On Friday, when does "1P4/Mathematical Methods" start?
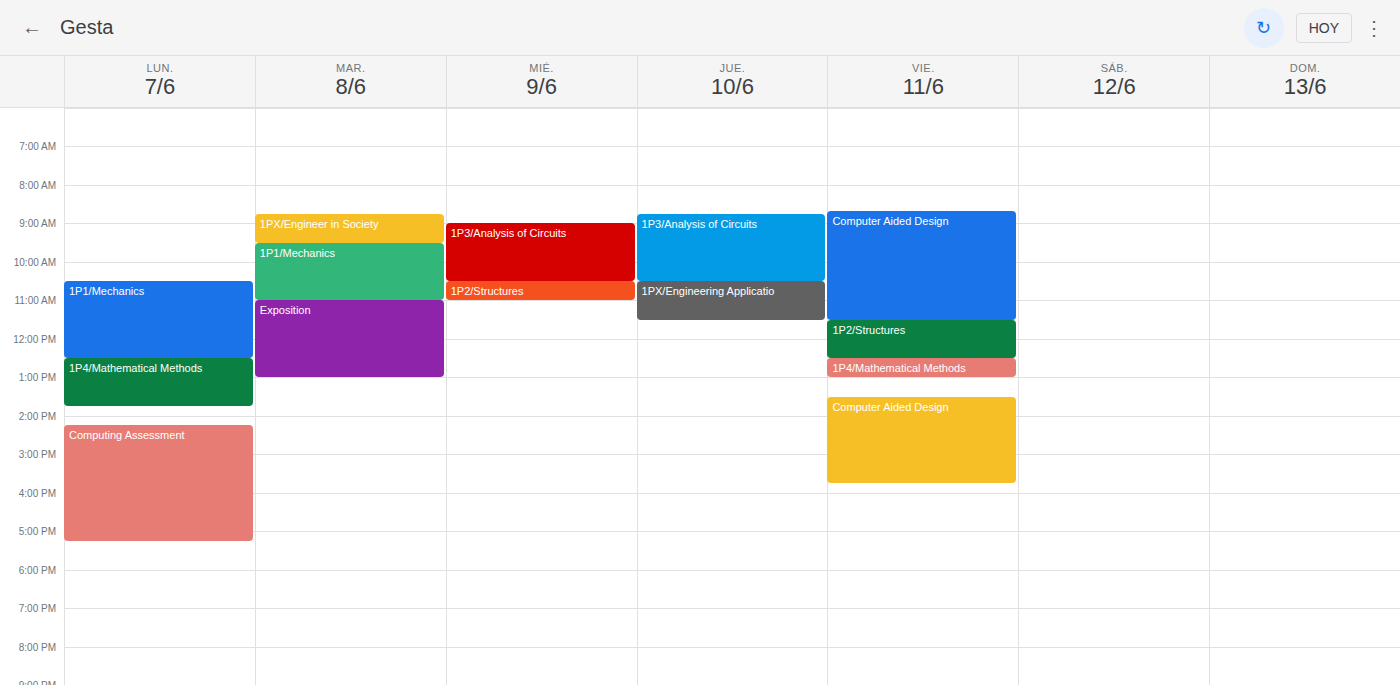
12:30 PM